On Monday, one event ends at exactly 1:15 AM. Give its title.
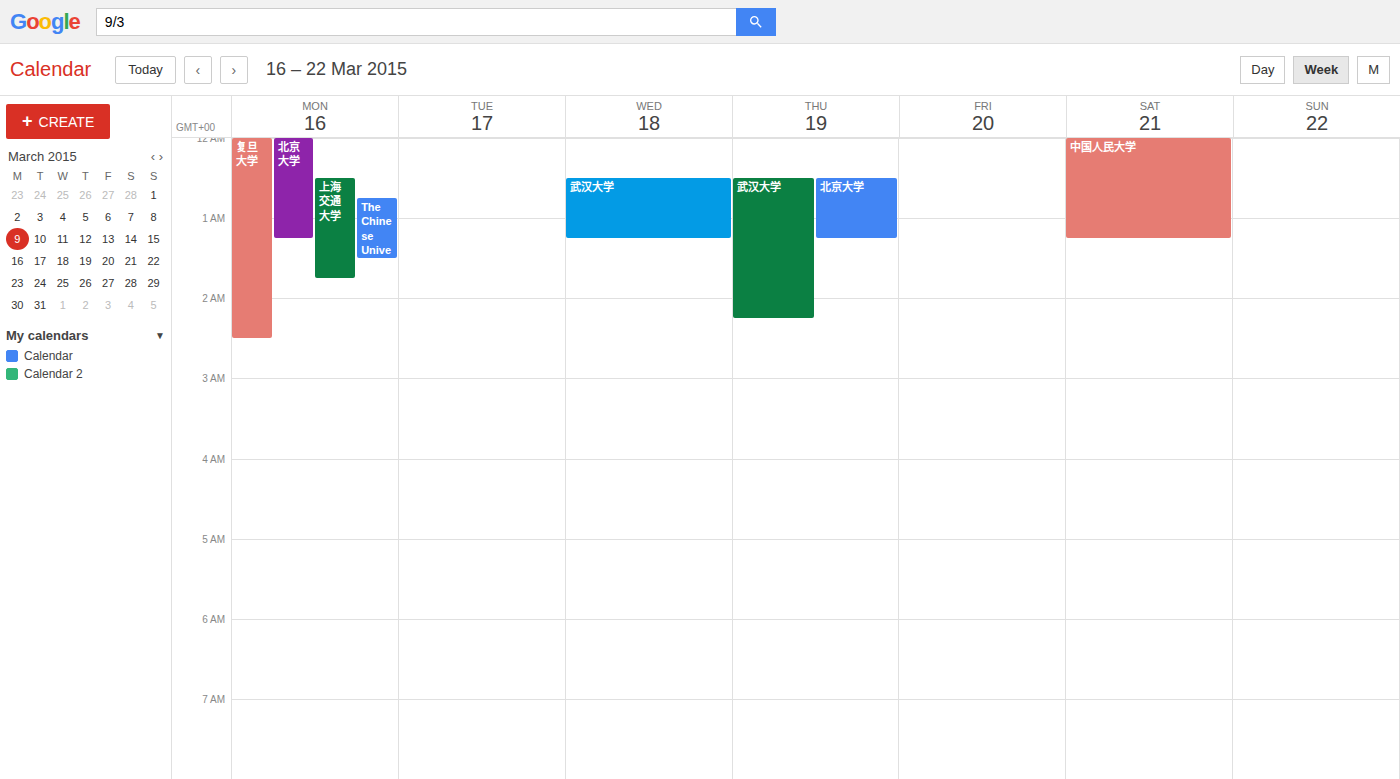
"北京大学"